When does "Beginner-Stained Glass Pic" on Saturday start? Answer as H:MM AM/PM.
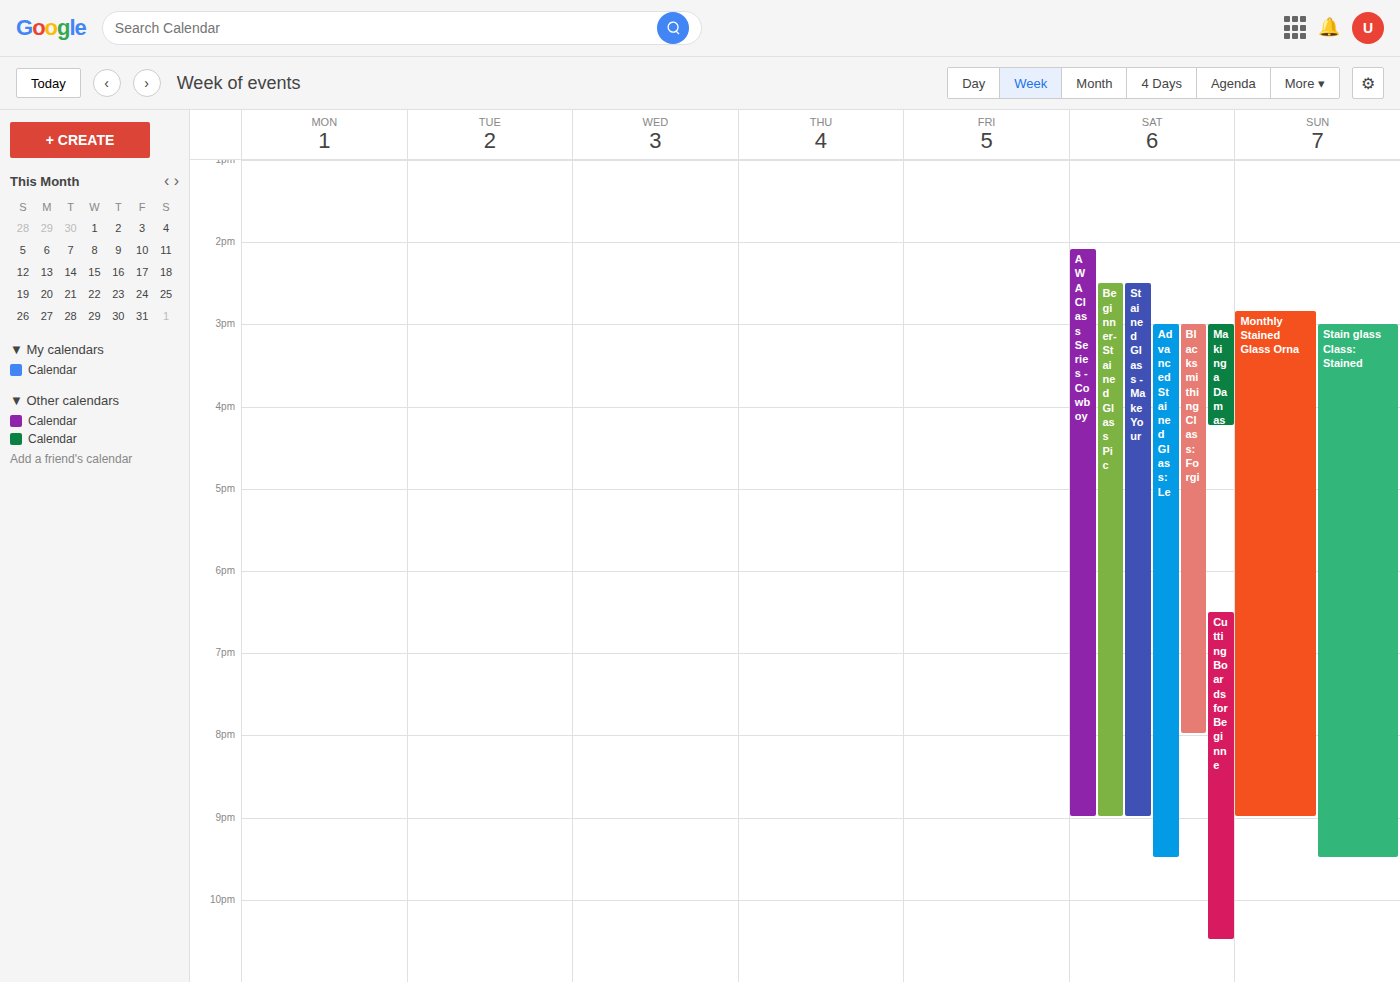
2:30 PM